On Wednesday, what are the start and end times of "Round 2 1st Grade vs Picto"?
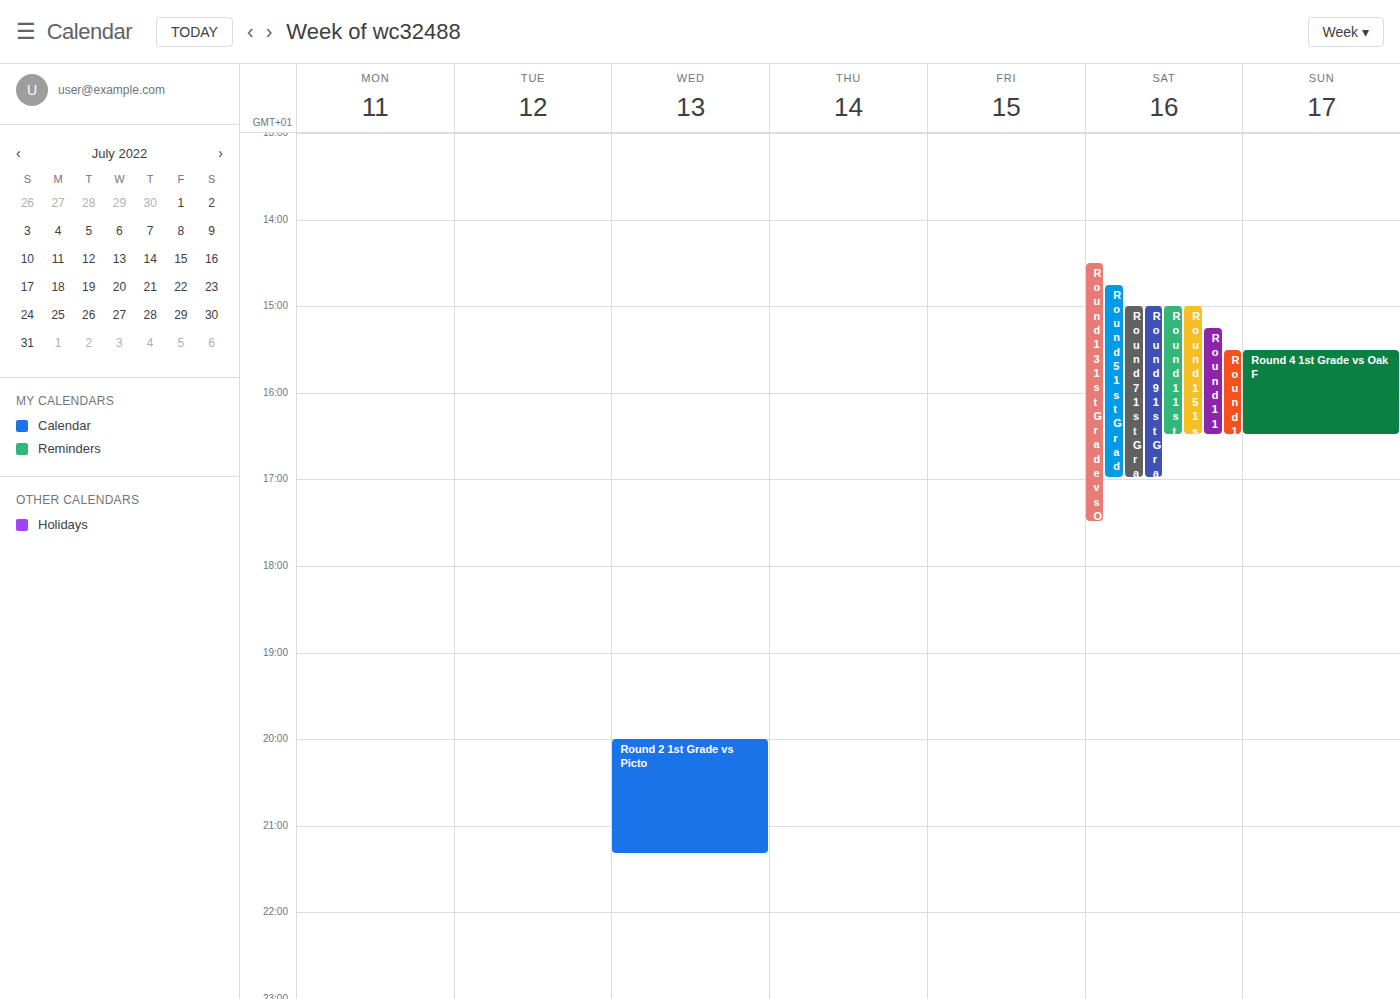
8:00 PM to 9:20 PM